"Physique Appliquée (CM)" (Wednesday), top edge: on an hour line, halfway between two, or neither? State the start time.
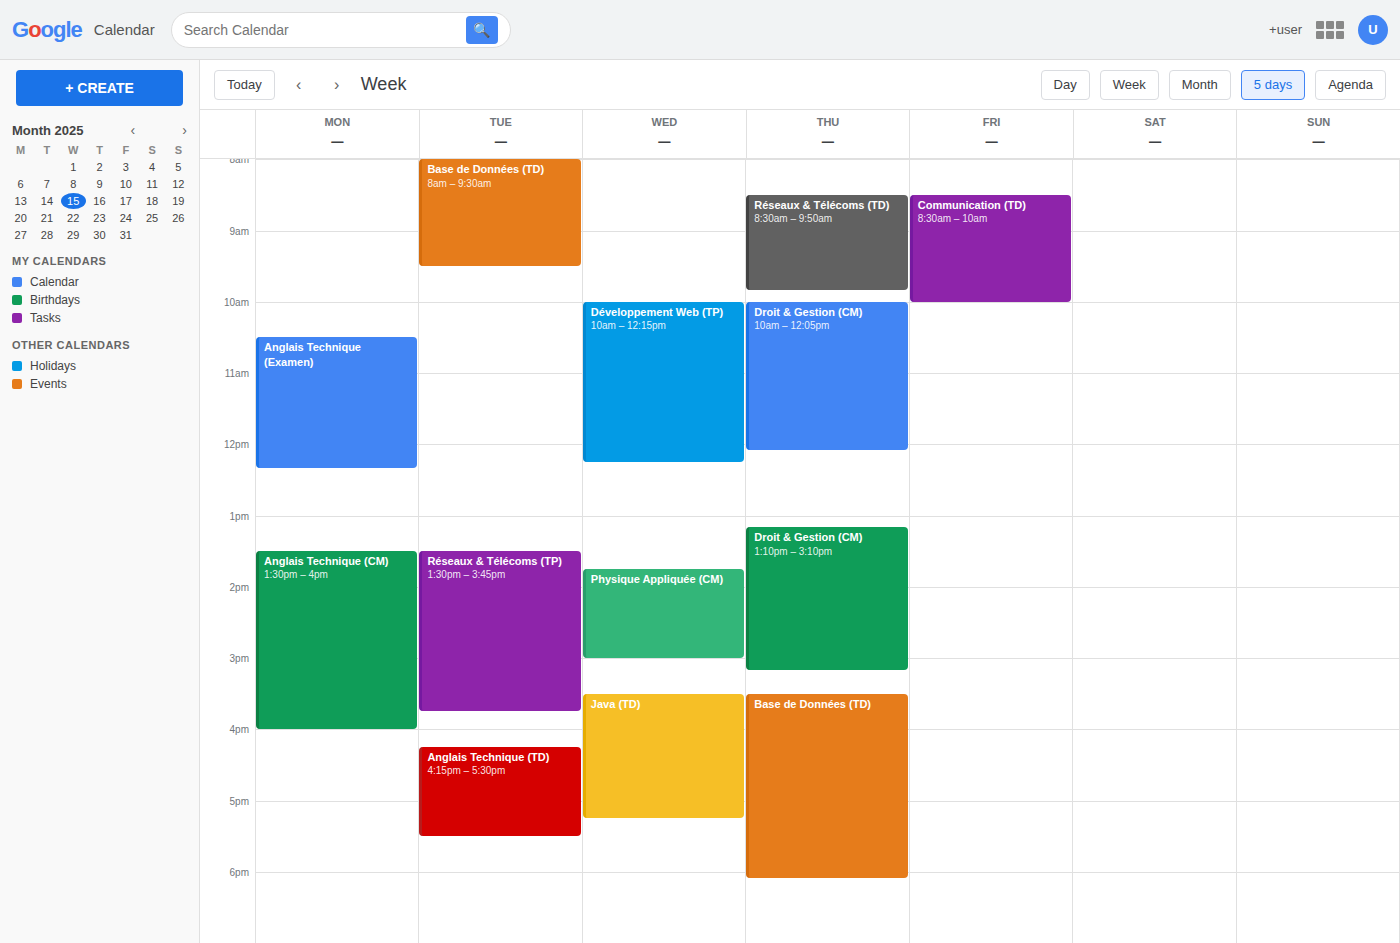
1:45 PM -- neither: three quarters of the way from the 1 PM line to the 2 PM line.